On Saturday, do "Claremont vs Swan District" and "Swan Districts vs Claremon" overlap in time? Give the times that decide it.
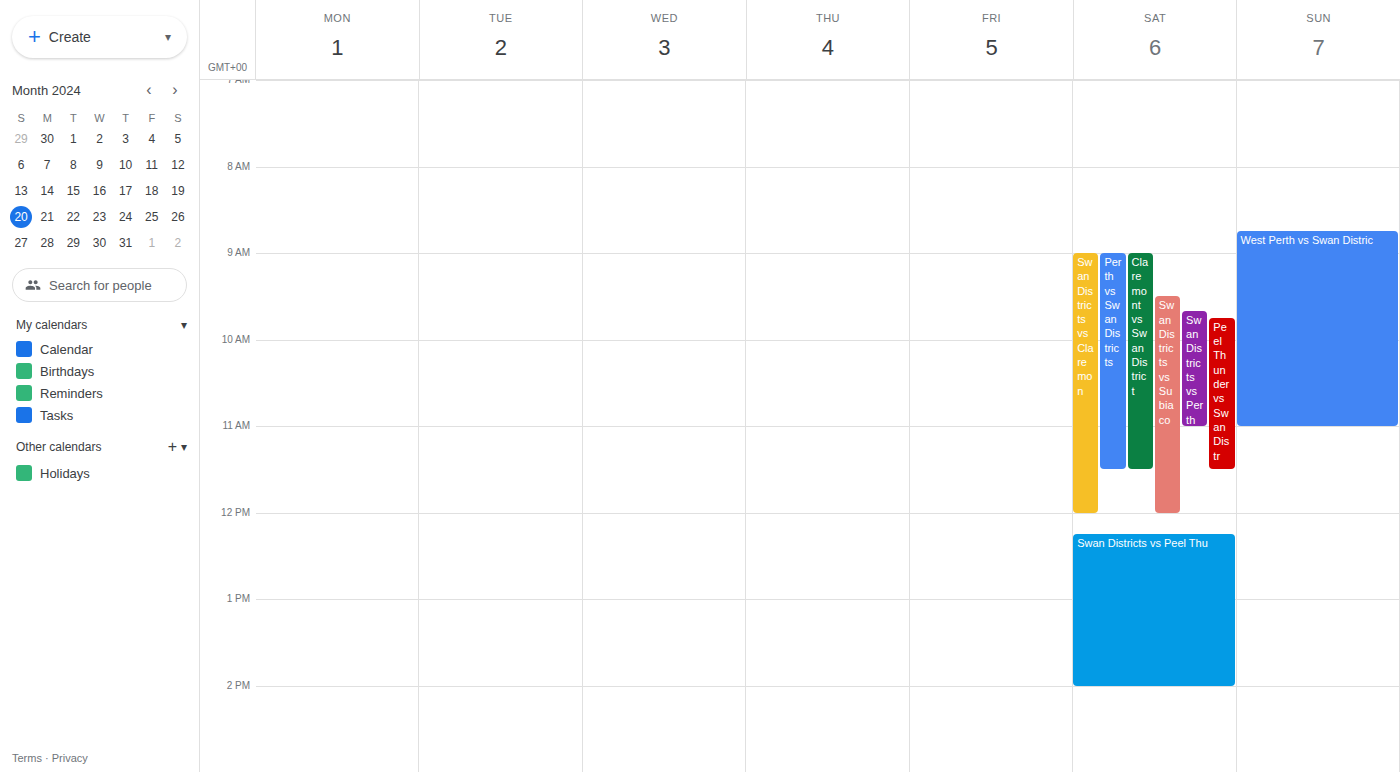
"Claremont vs Swan District" runs 9:00 AM to 11:30 AM, inside "Swan Districts vs Claremon" -- they overlap.